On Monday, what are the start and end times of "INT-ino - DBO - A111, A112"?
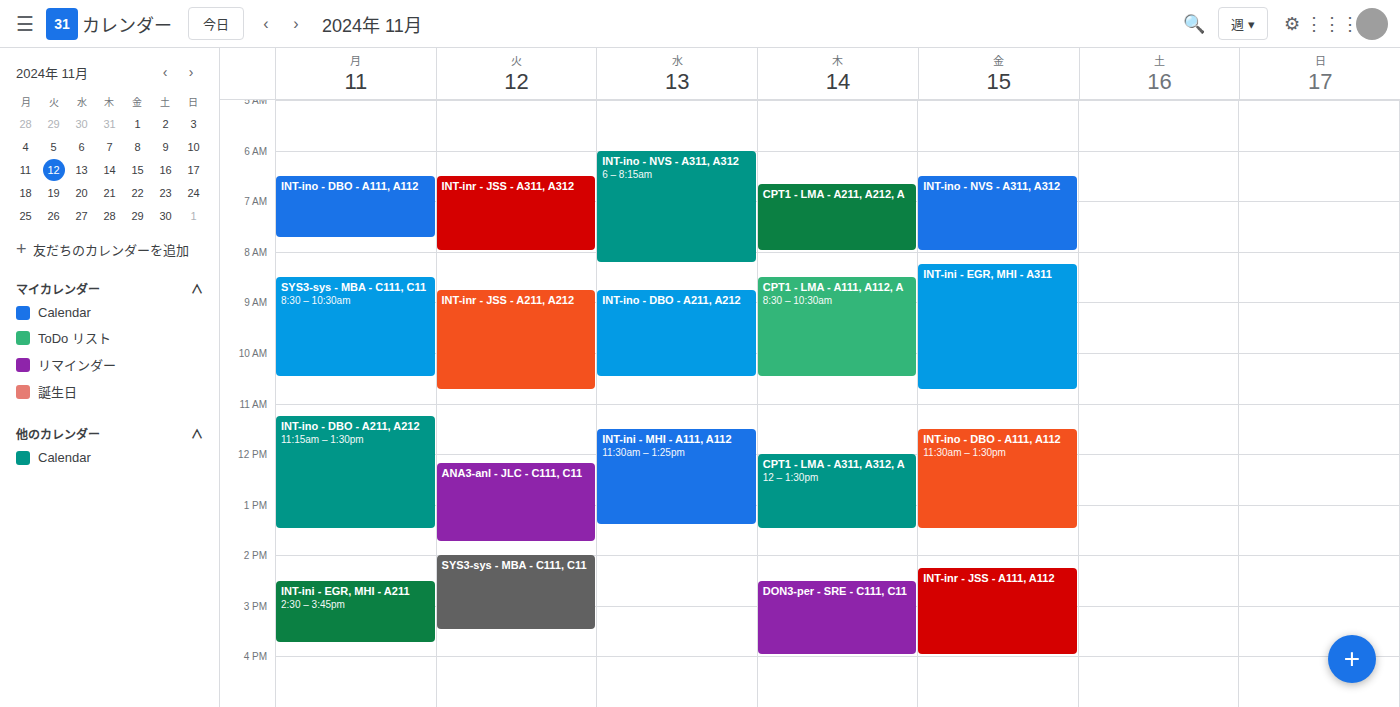
6:30 AM to 7:45 AM